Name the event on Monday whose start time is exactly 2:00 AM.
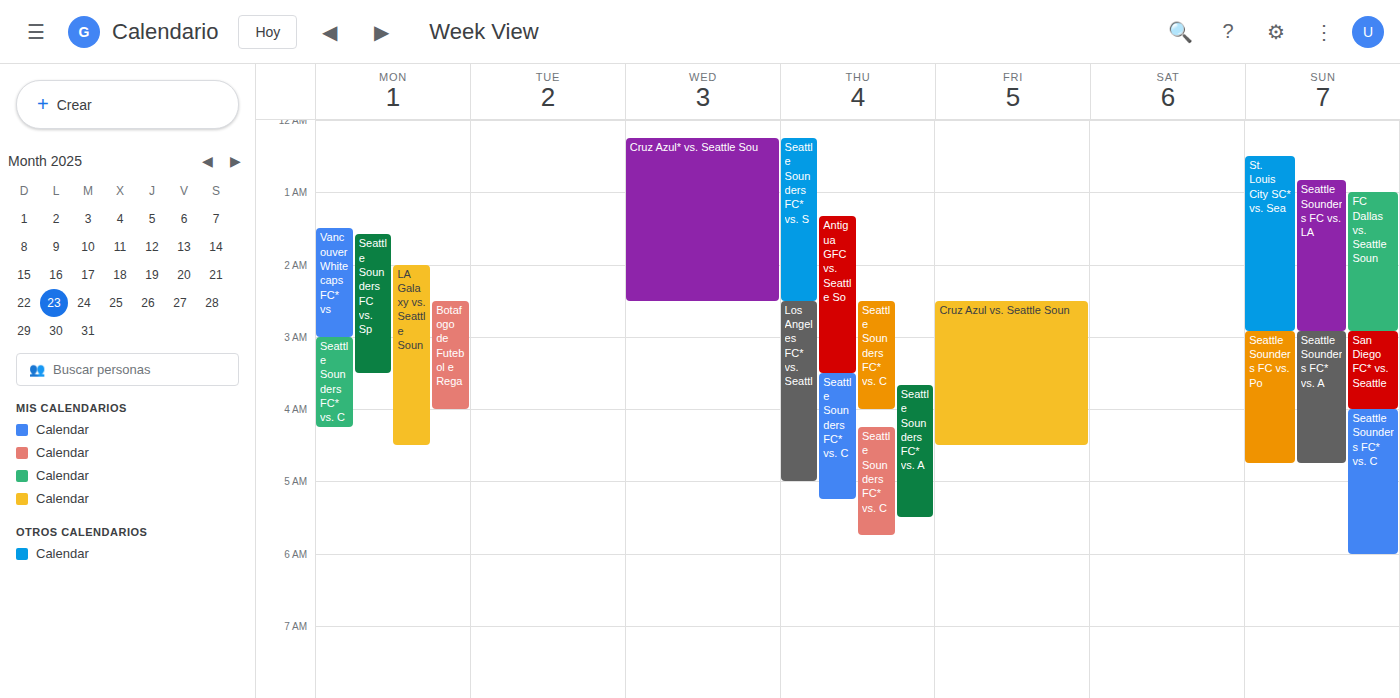
"LA Galaxy vs. Seattle Soun"